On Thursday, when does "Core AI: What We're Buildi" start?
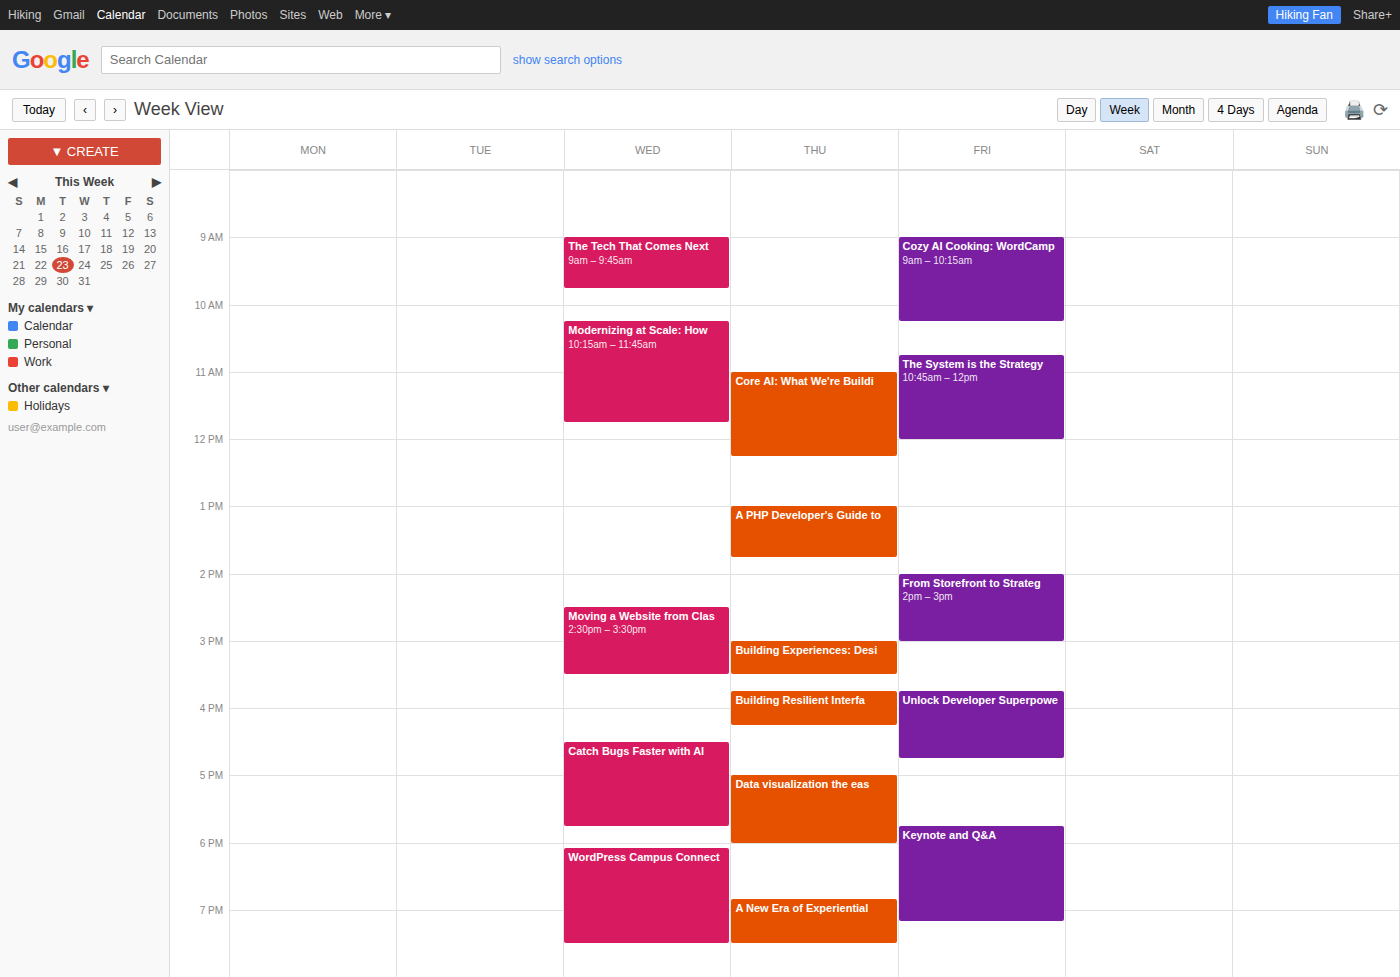
11:00 AM